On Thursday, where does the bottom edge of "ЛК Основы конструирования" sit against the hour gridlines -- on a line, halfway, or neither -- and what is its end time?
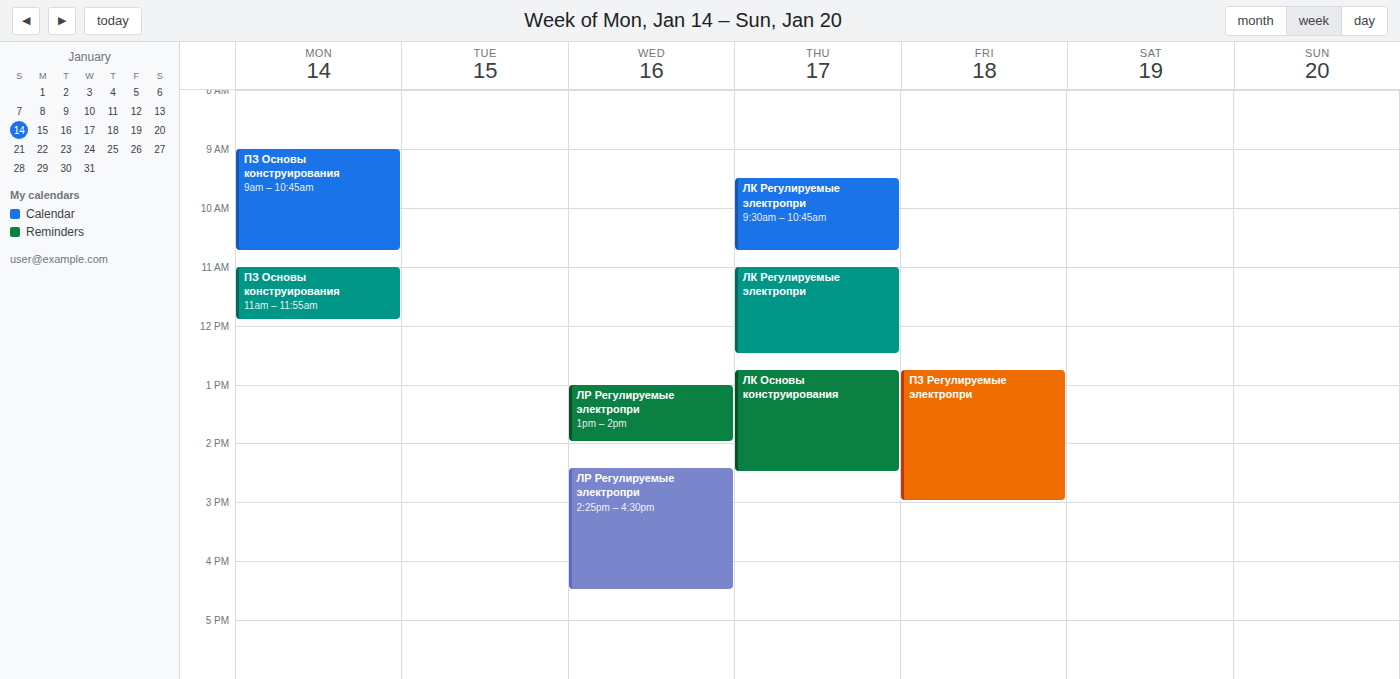
2:30 PM -- halfway between the 2 PM and 3 PM lines.